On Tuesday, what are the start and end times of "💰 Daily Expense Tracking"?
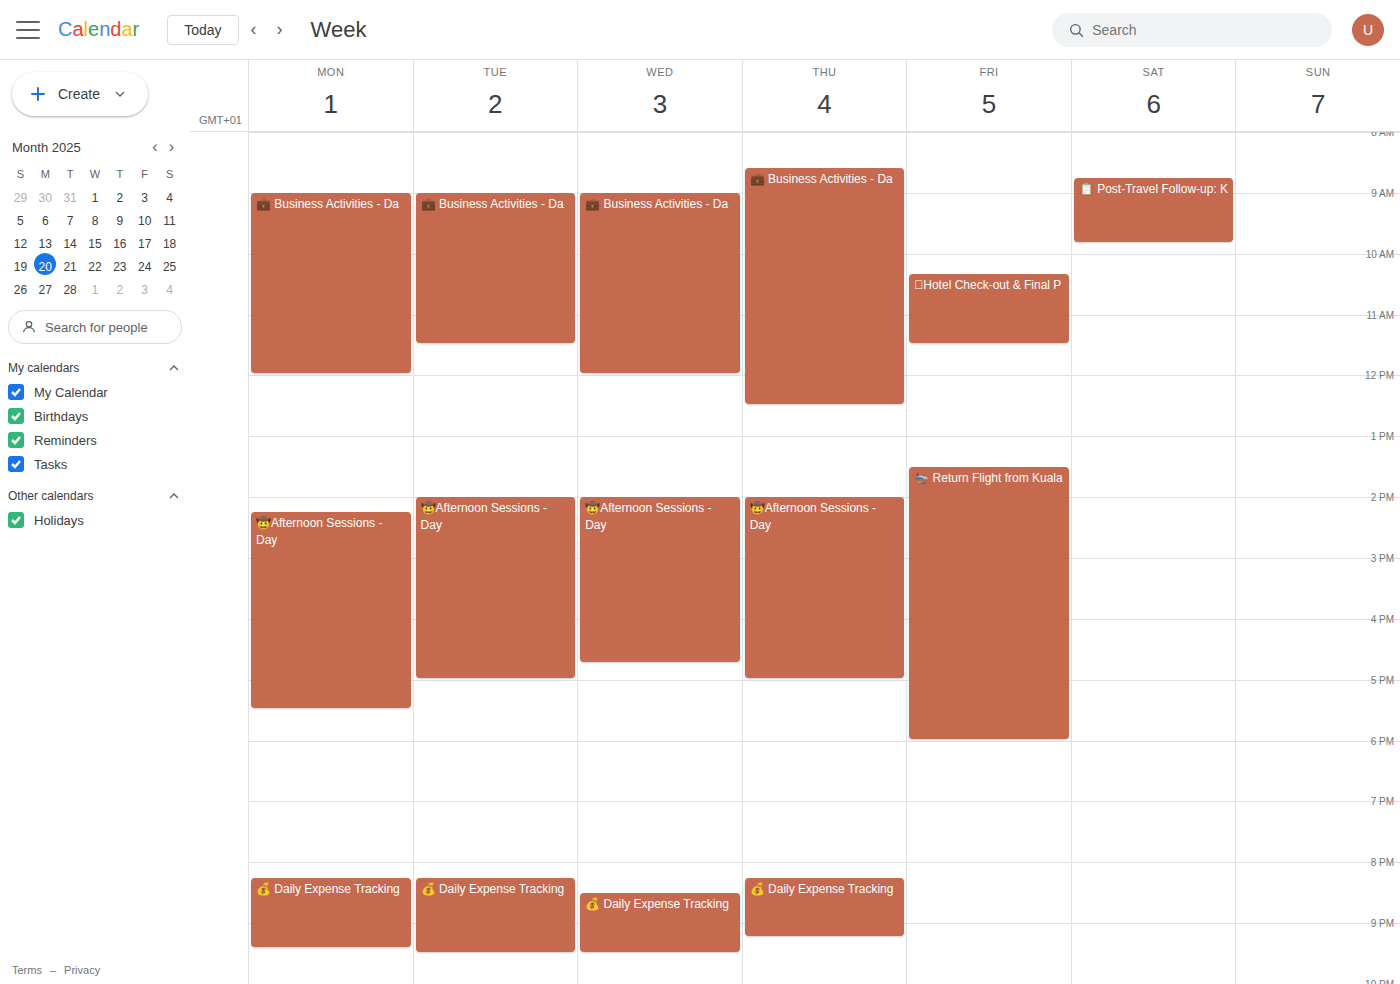
8:15 PM to 9:30 PM